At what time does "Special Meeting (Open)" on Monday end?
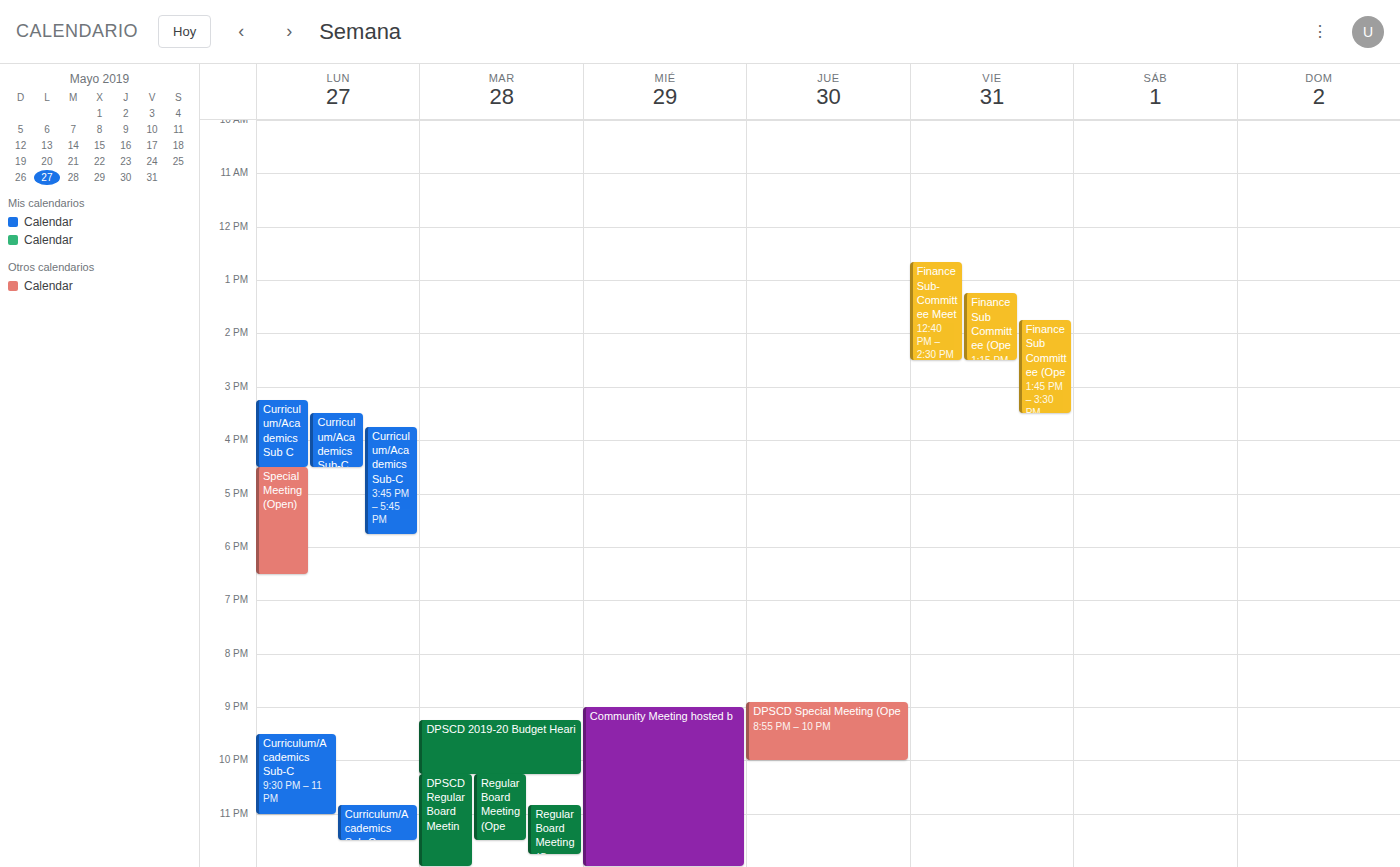
6:30 PM